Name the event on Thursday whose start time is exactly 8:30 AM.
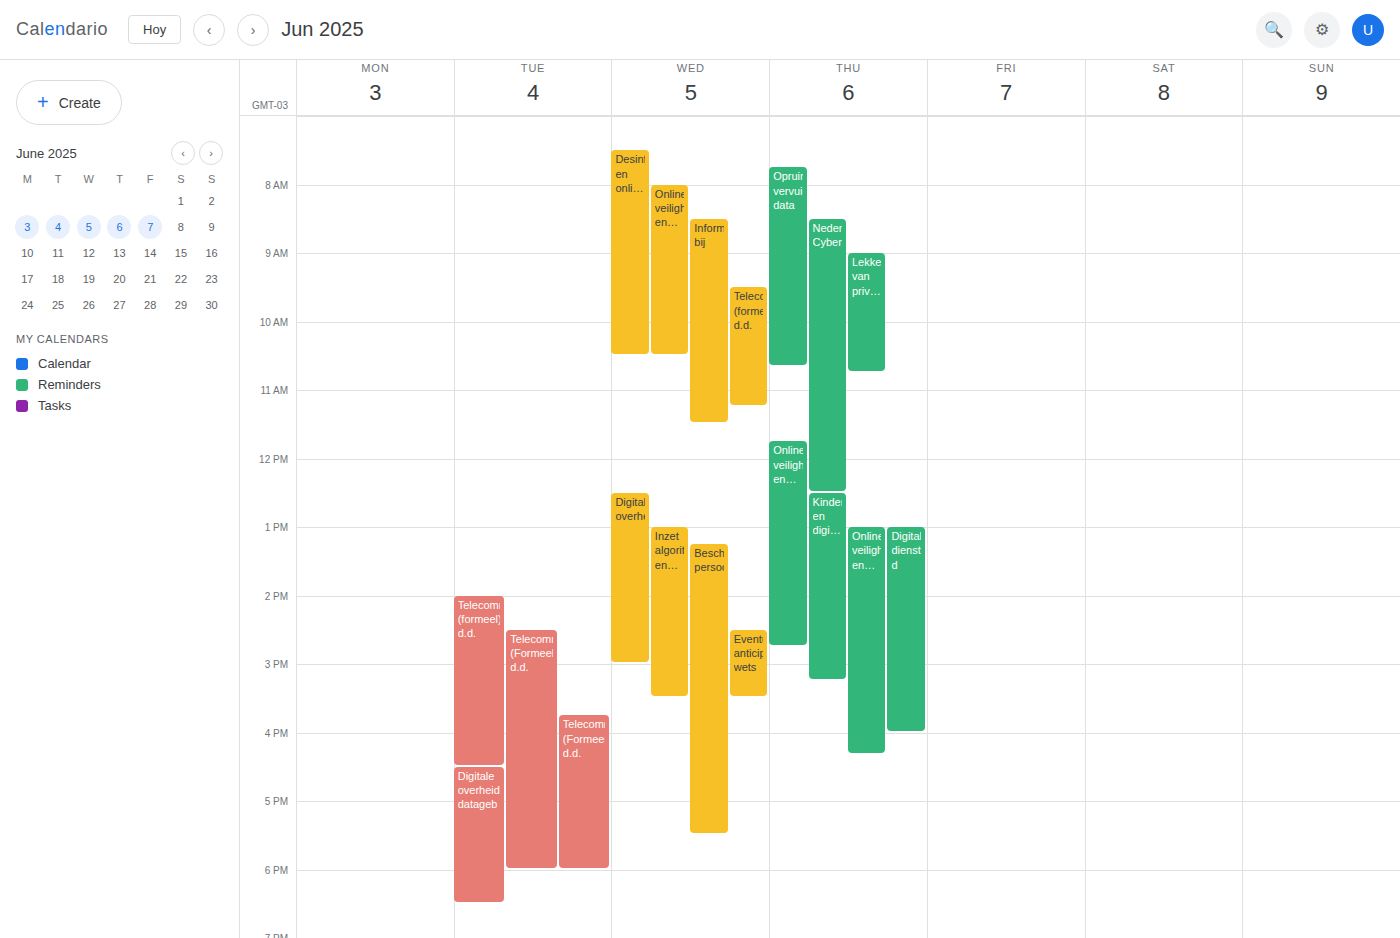
"Nederlandse Cybersecuritys"